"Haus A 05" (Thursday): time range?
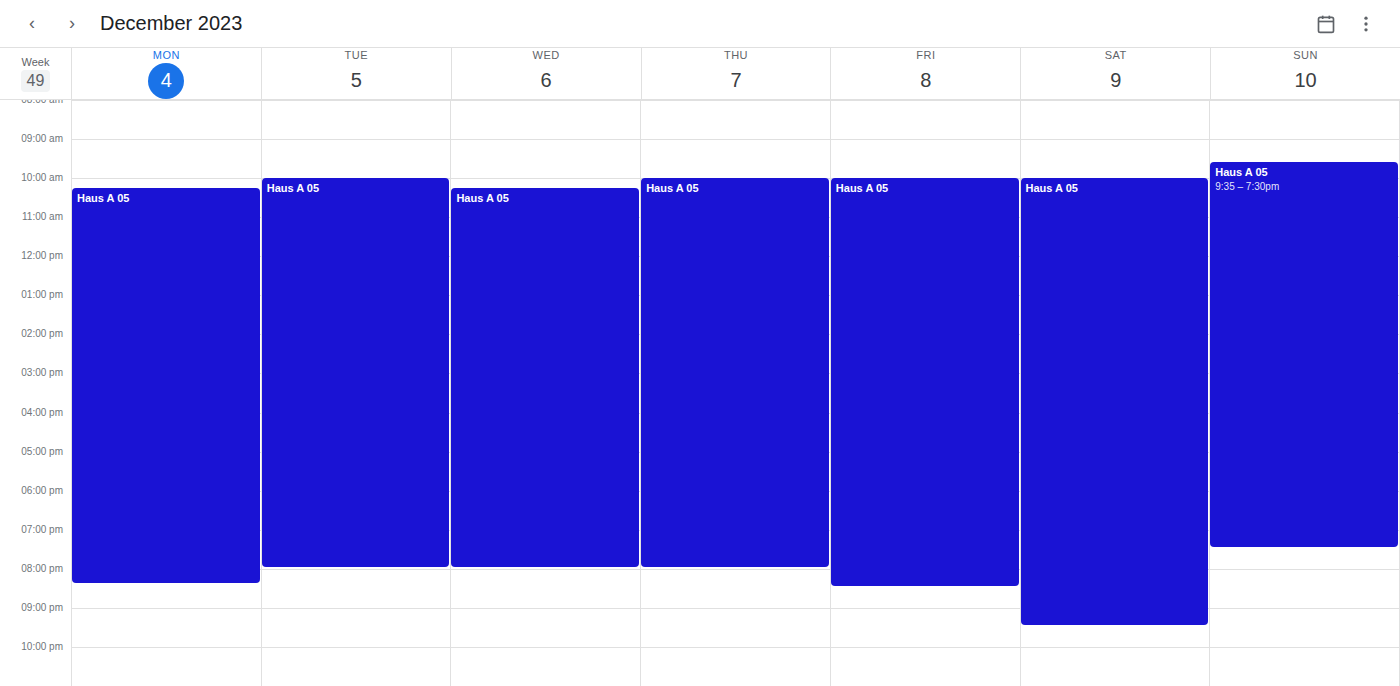
10:00 AM to 8:00 PM